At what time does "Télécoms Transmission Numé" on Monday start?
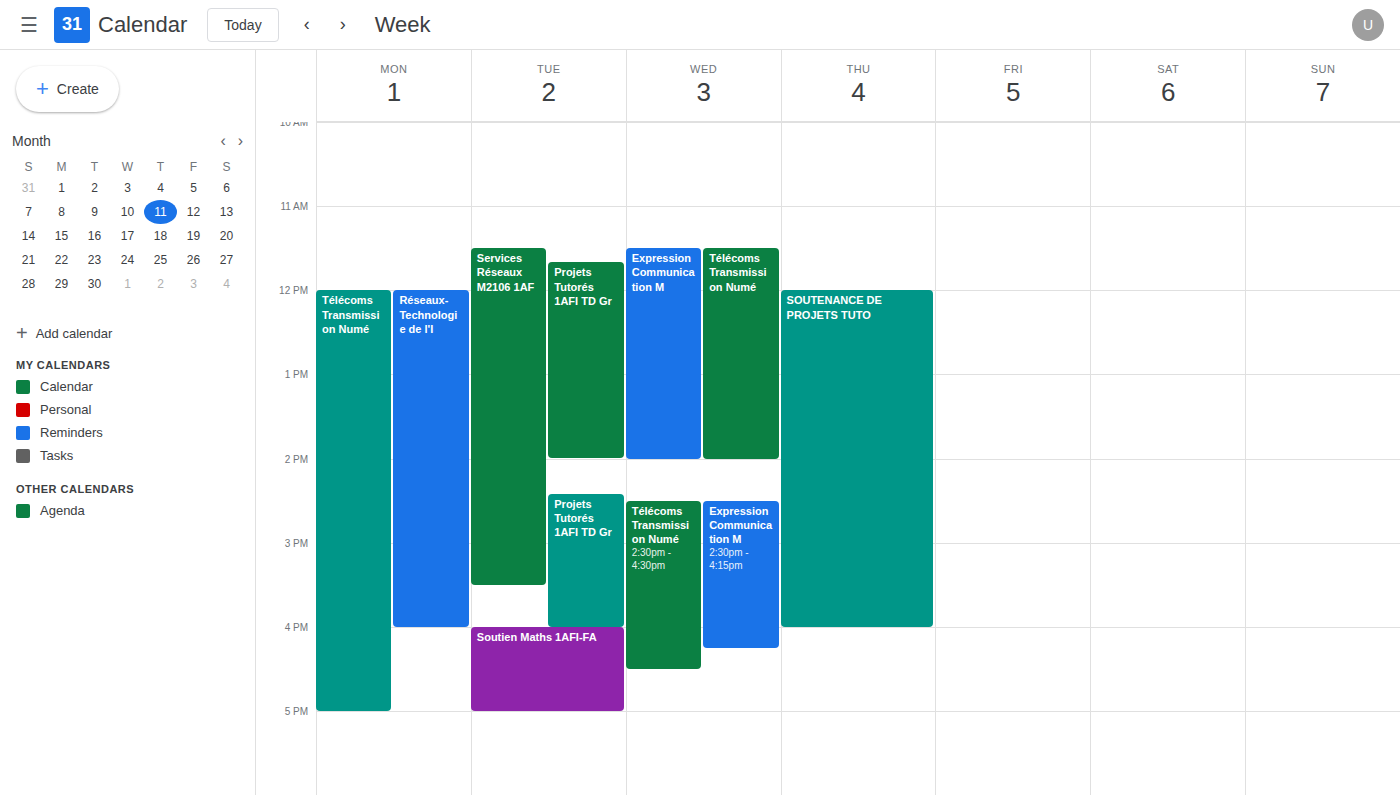
12:00 PM